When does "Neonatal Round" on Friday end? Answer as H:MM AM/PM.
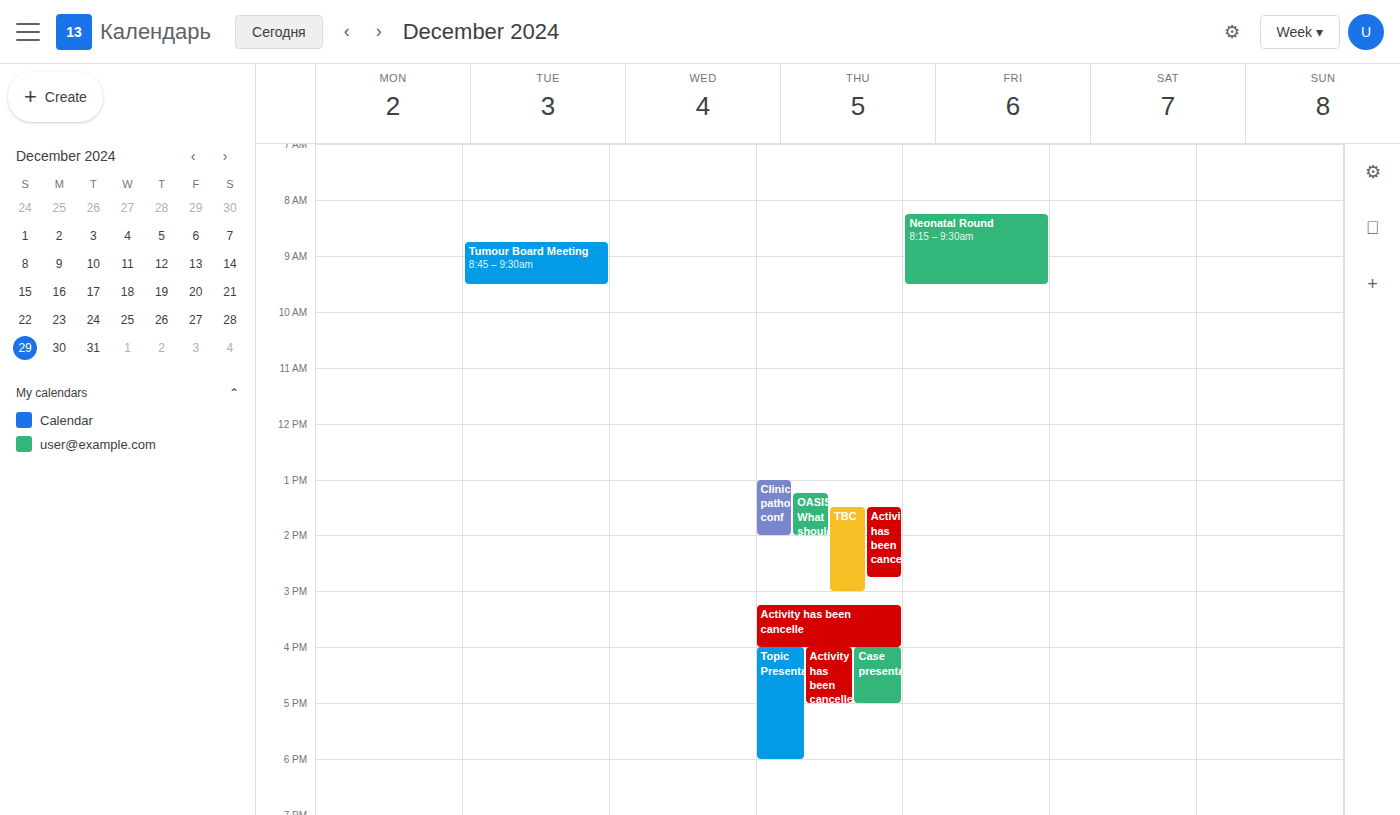
9:30 AM